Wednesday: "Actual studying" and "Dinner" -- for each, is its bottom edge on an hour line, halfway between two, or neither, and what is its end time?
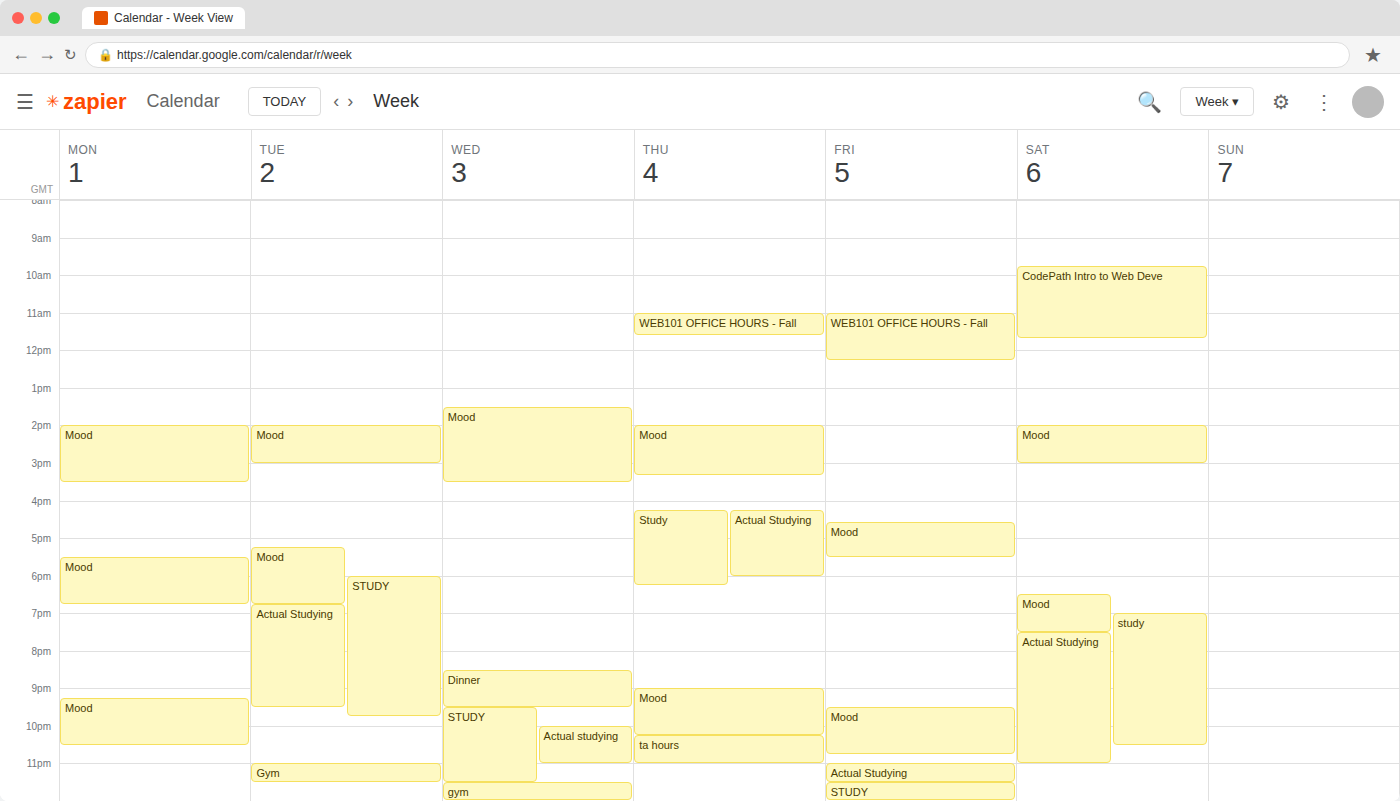
"Actual studying": 11:00 PM, exactly on the 11 PM line. "Dinner": 9:30 PM, halfway between the 9 PM and 10 PM lines.